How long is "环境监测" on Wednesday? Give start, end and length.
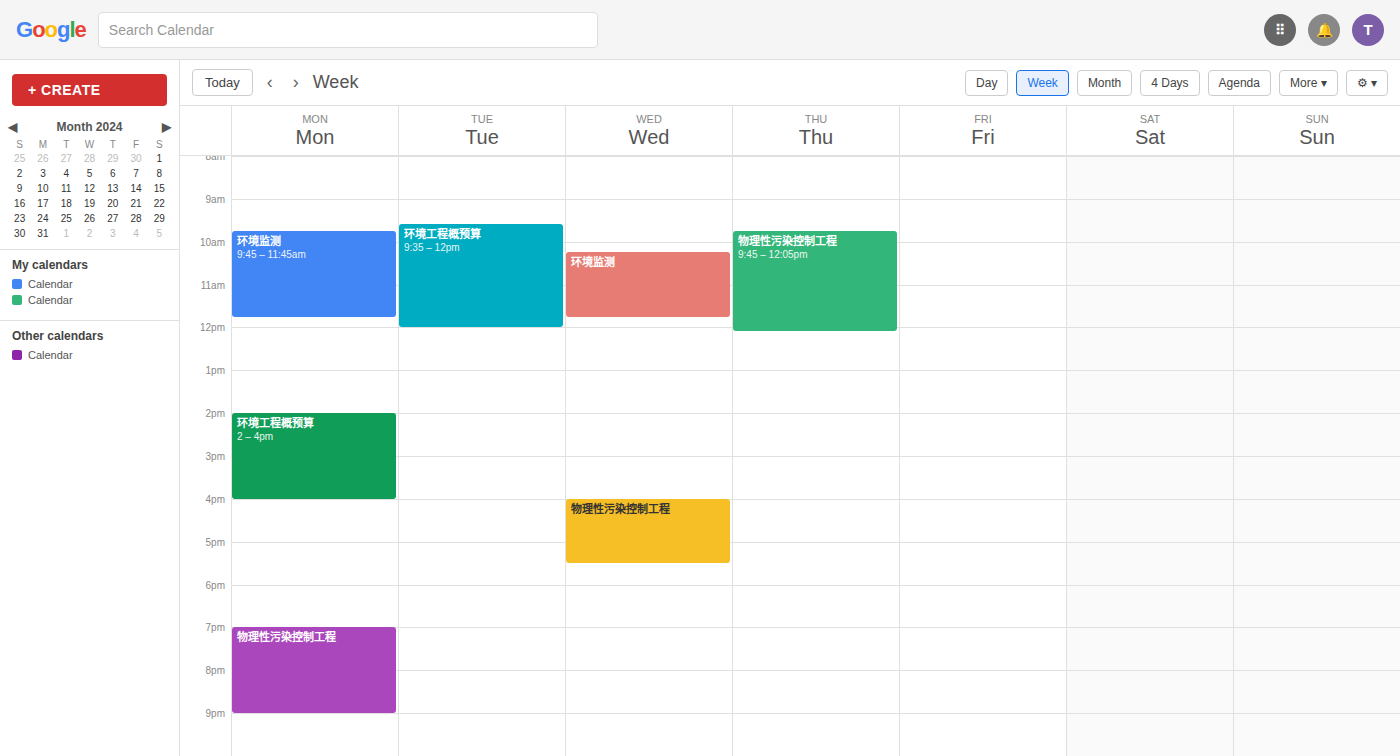
10:15 AM to 11:45 AM, 1 hour 30 minutes